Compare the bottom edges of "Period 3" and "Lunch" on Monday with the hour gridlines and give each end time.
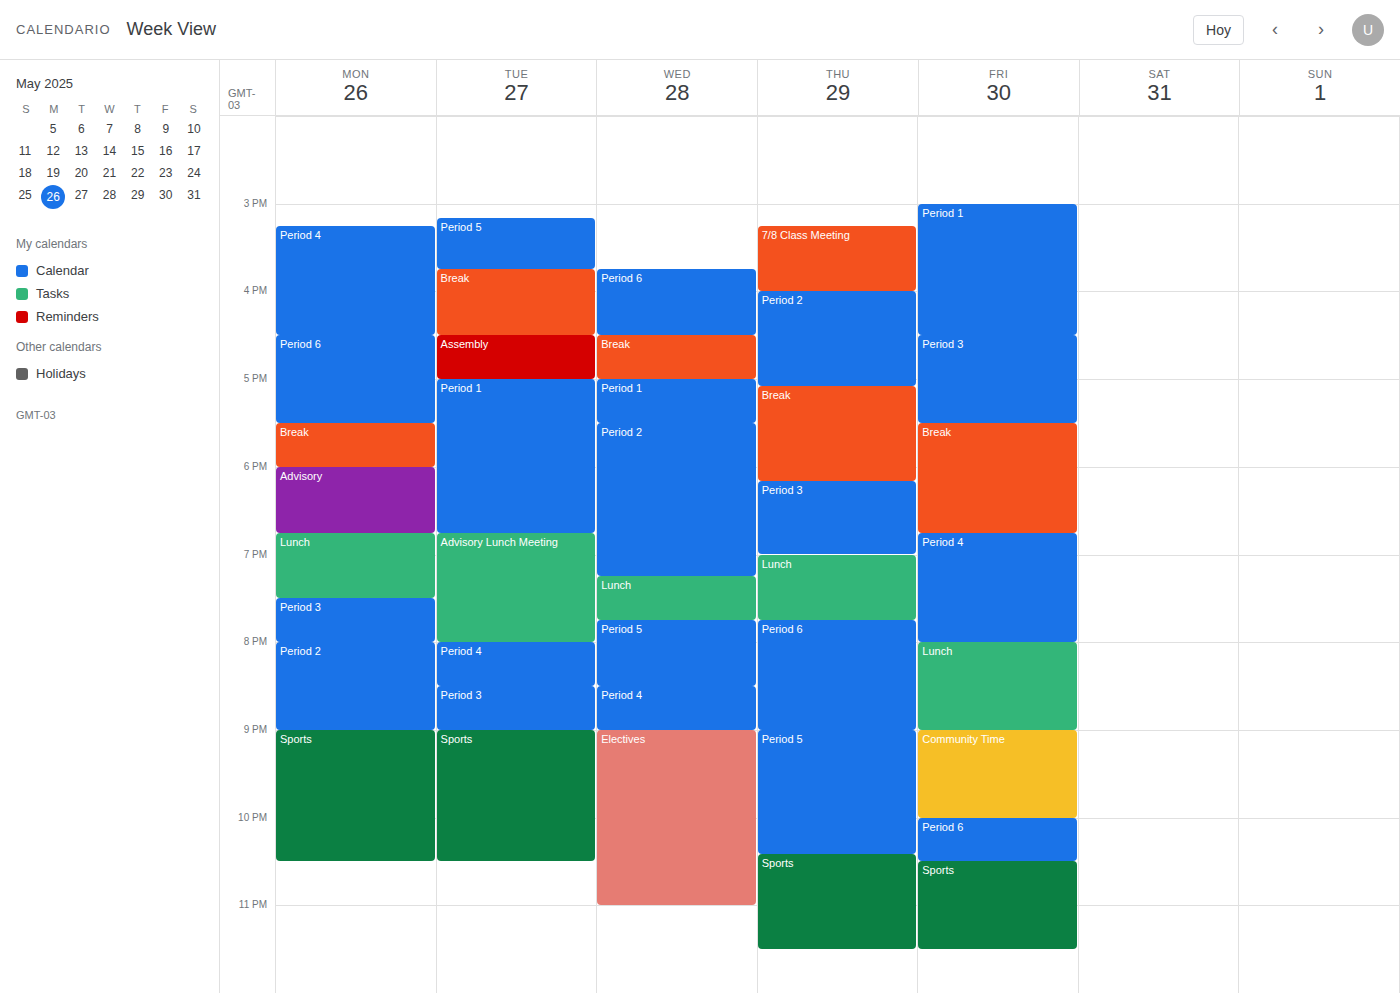
"Period 3": 20:00, exactly on the 20:00 line. "Lunch": 19:30, halfway between the 19:00 and 20:00 lines.